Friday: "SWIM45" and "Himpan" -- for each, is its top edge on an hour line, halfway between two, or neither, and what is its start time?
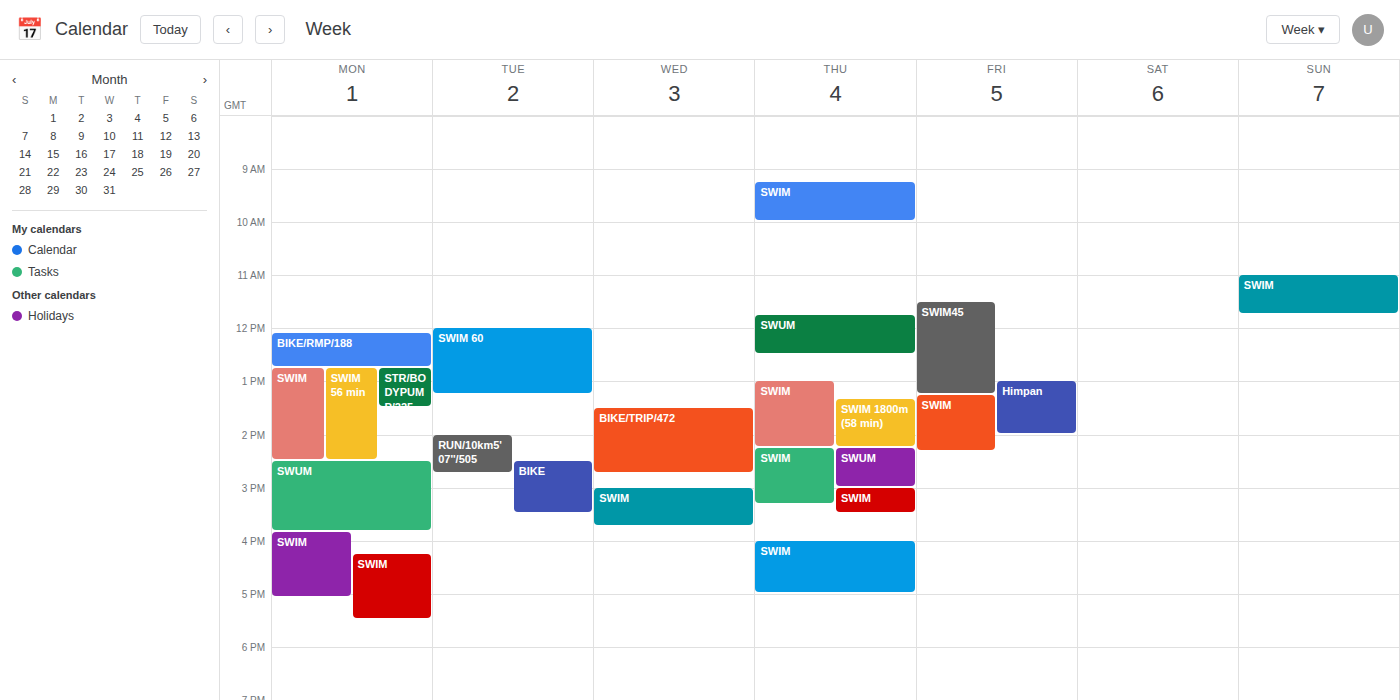
"SWIM45": 11:30 AM, halfway between the 11 AM and 12 PM lines. "Himpan": 1:00 PM, exactly on the 1 PM line.